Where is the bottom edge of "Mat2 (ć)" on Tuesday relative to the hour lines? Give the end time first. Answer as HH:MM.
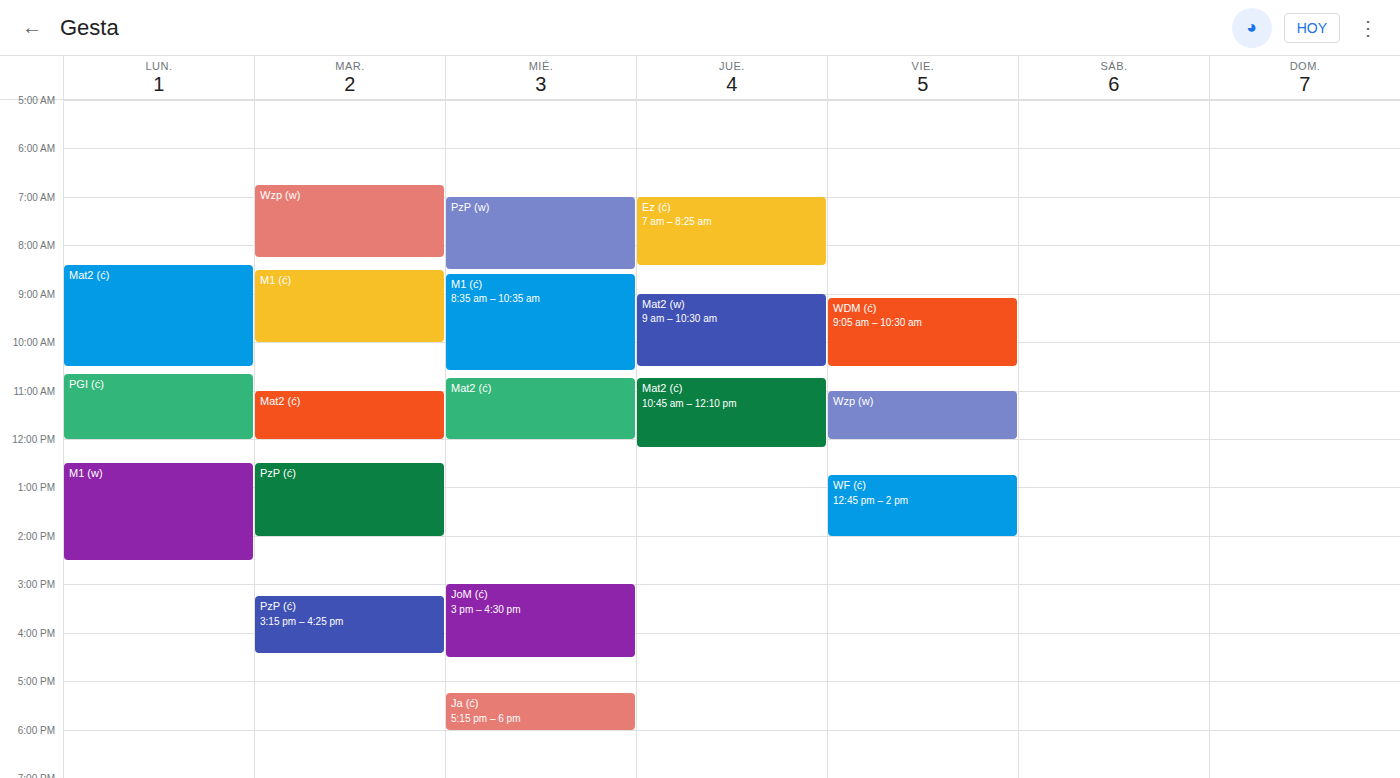
12:00 -- exactly on the 12:00 line.